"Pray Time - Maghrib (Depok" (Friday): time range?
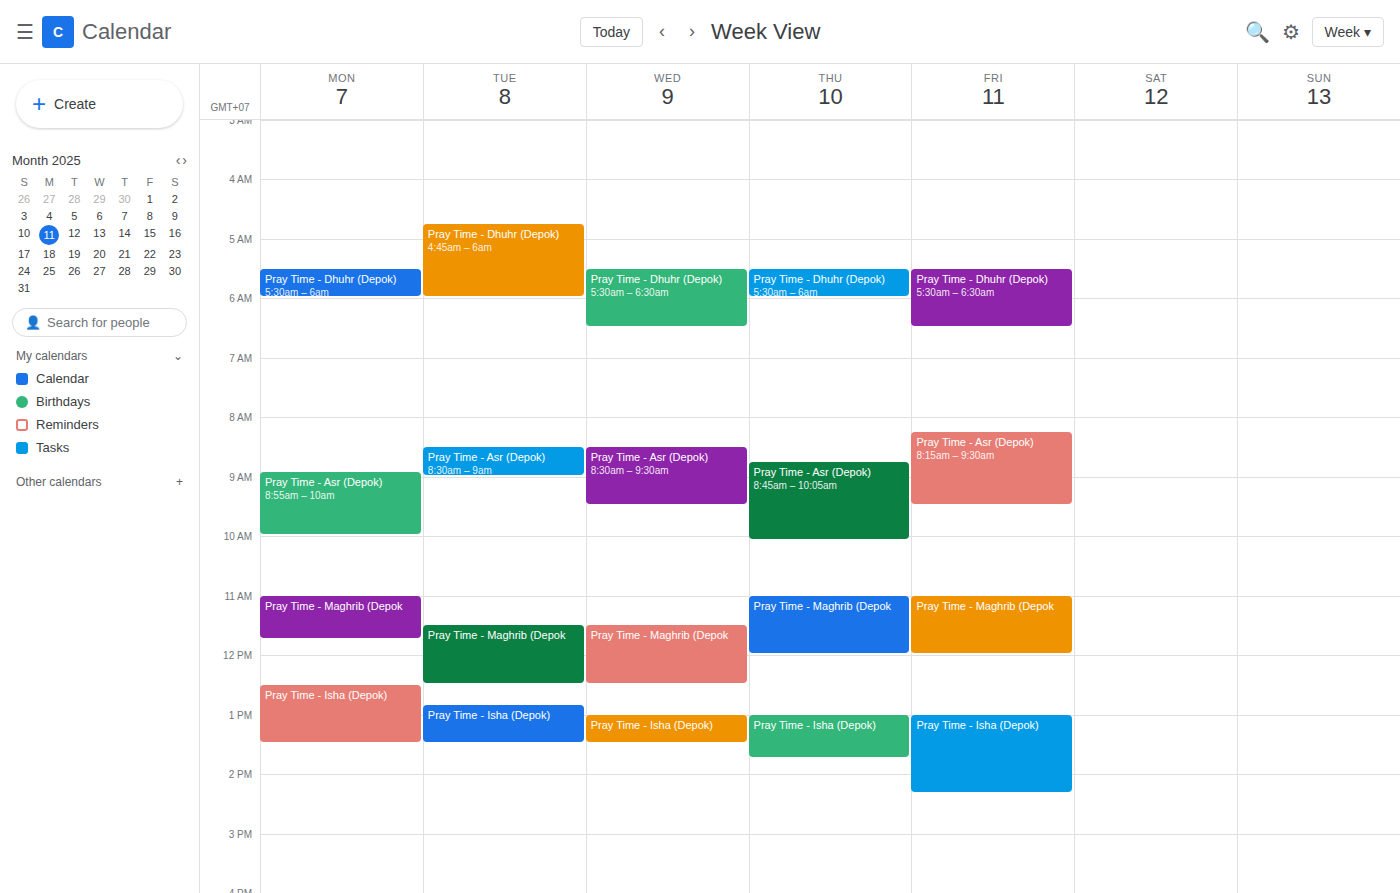
11:00 AM to 12:00 PM